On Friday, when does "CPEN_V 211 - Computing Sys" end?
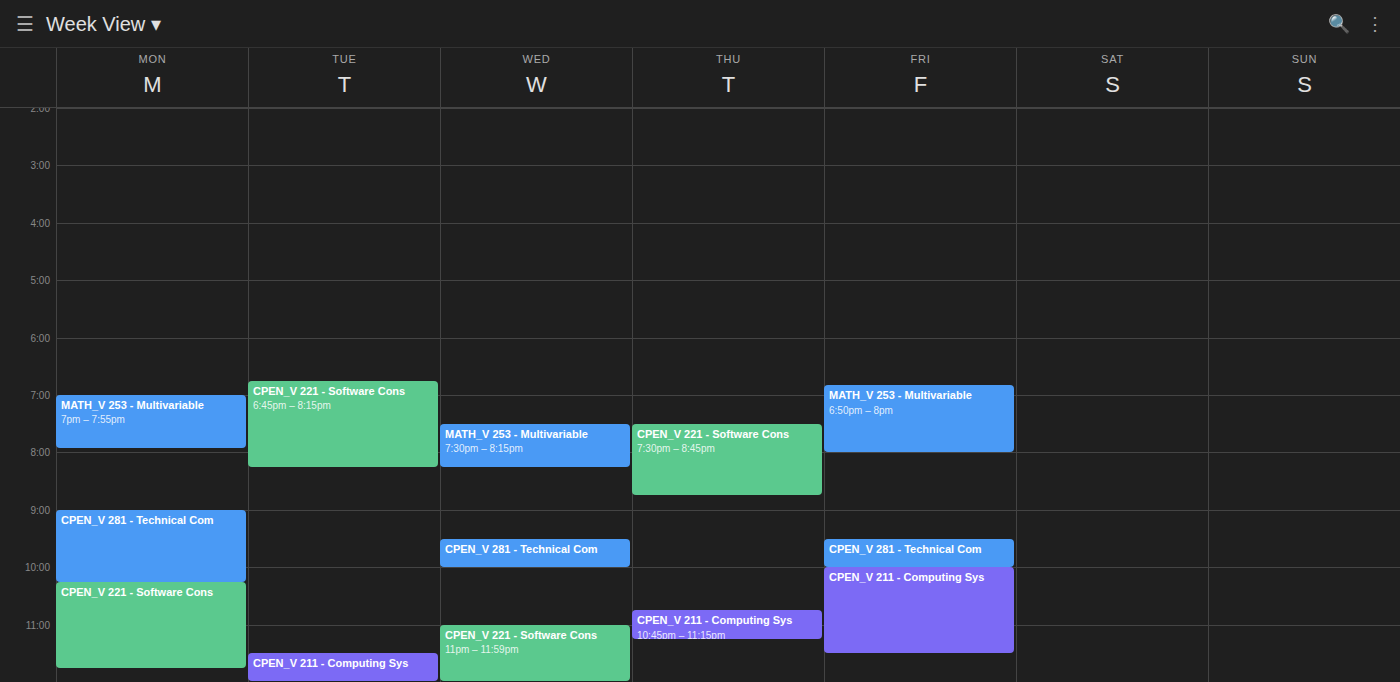
11:30 PM